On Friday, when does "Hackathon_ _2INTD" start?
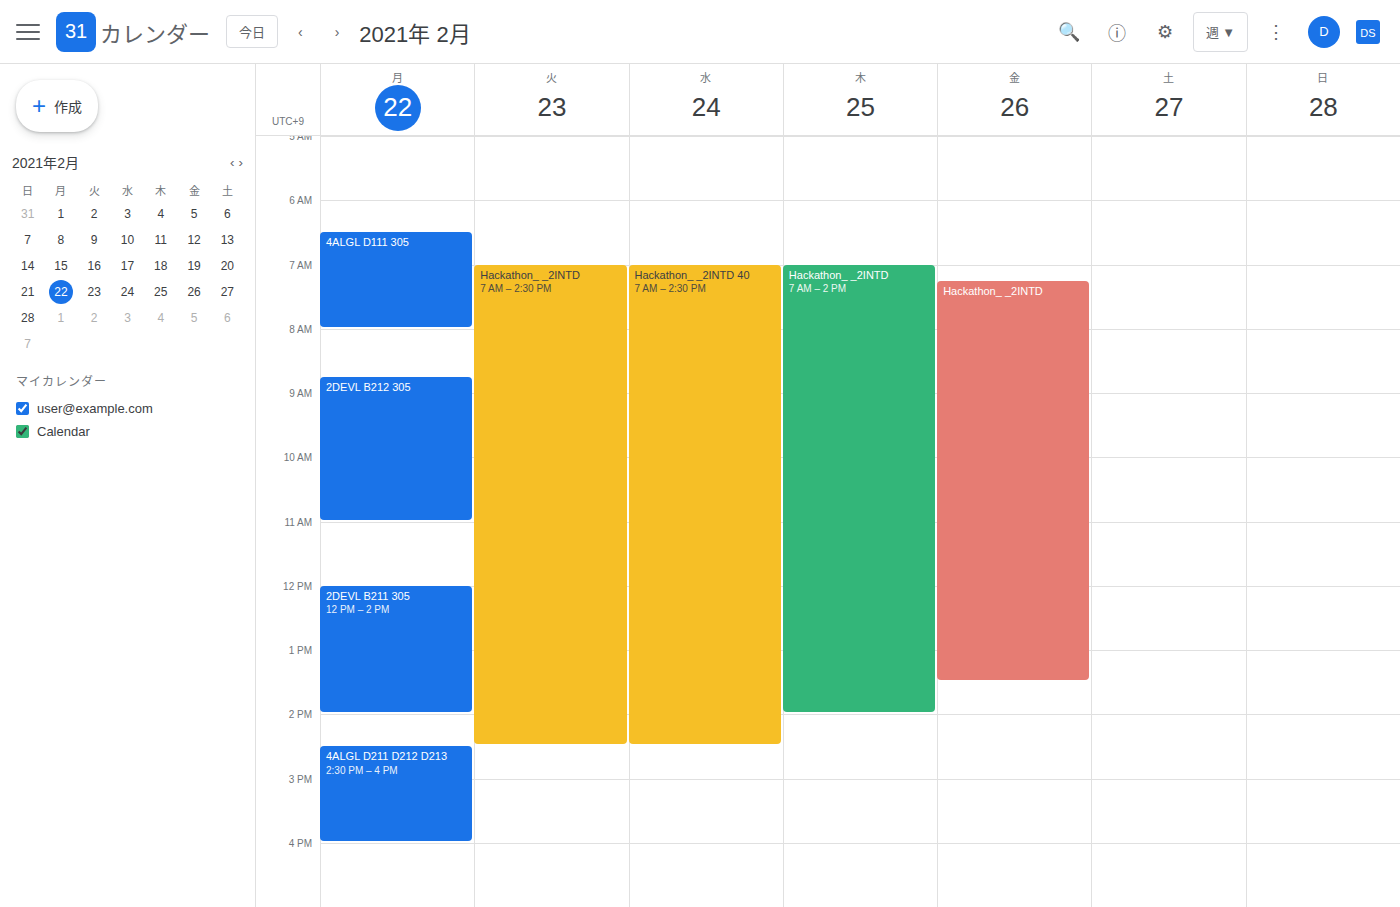
7:15 AM